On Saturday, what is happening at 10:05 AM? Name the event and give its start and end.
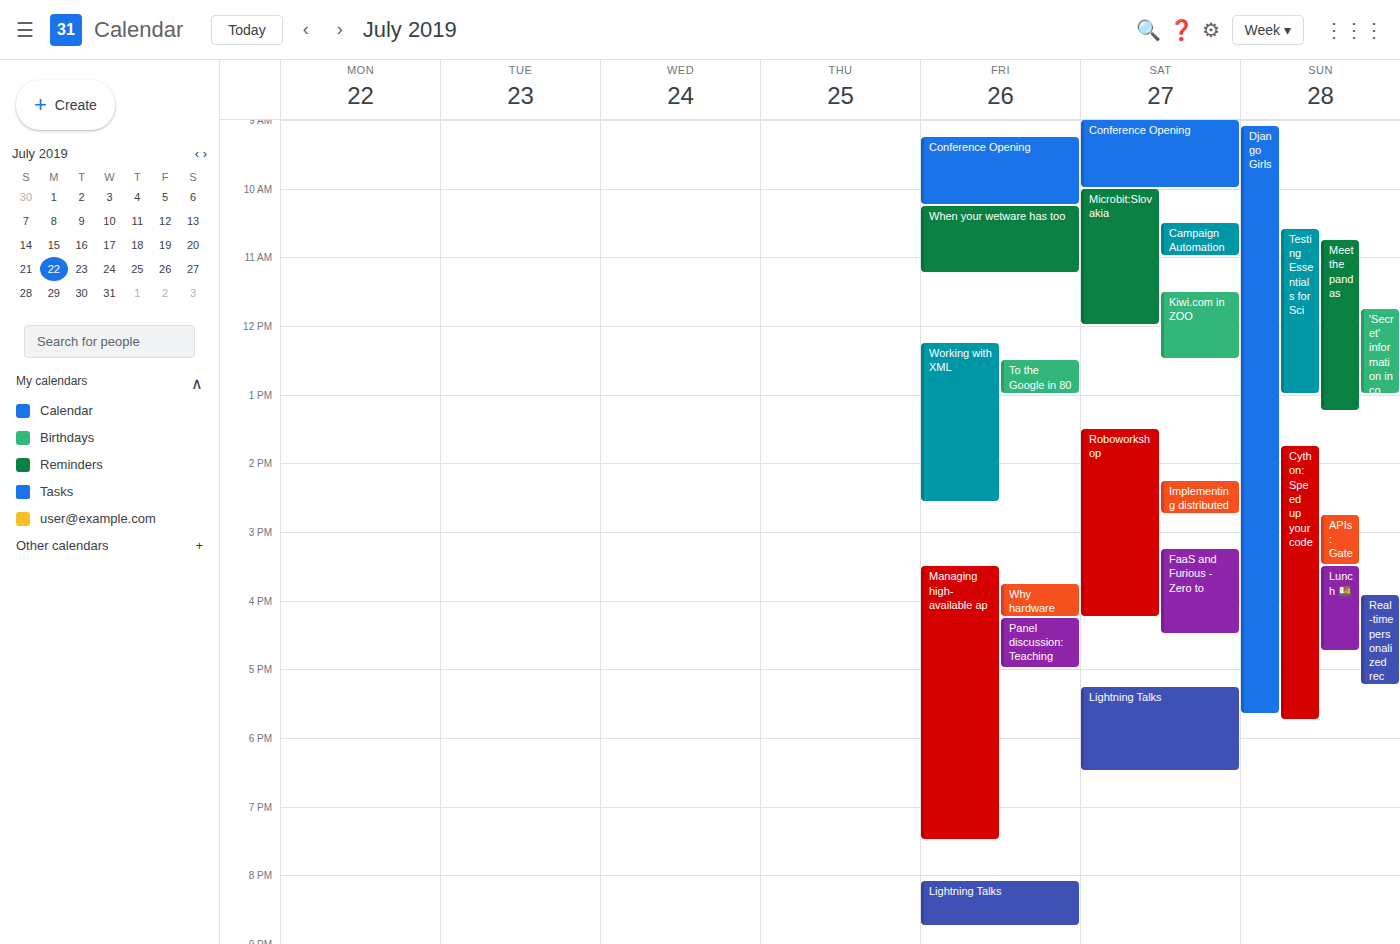
"Microbit:Slovakia", 10:00 AM to 12:00 PM